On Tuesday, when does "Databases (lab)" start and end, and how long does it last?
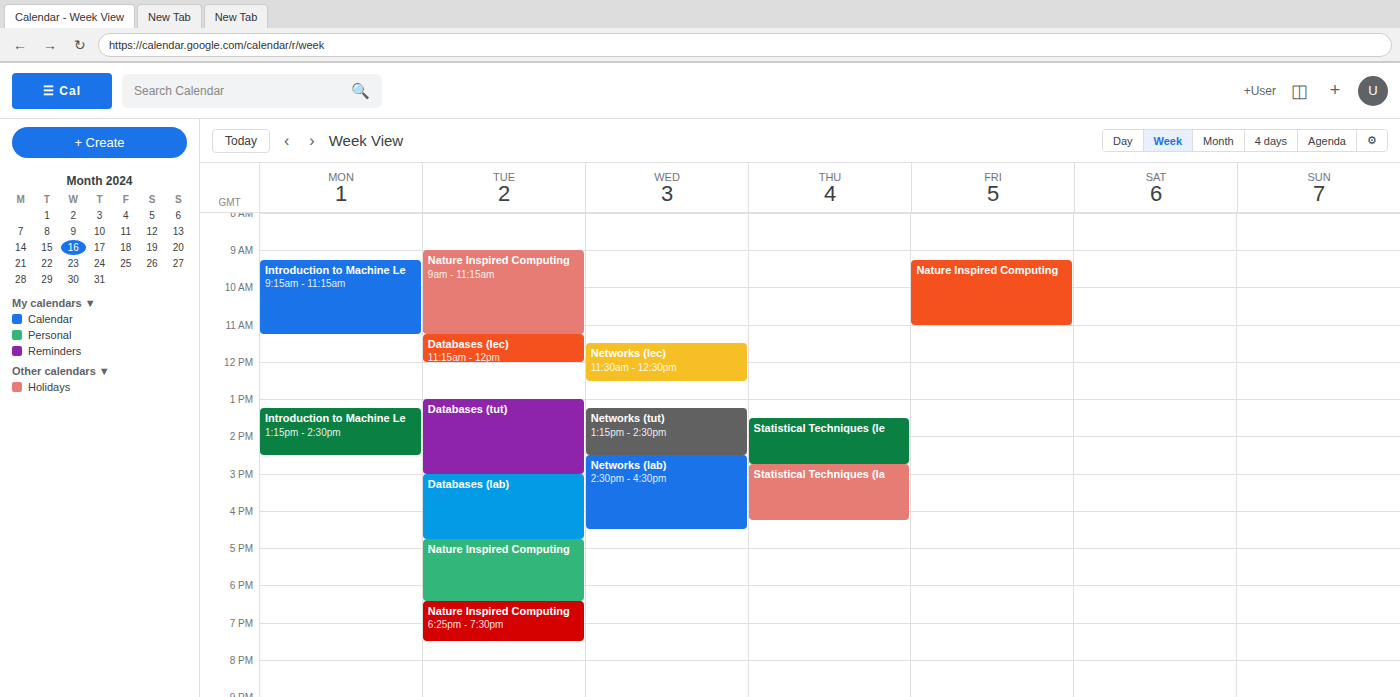
3:00 PM to 4:45 PM, 1 hour 45 minutes